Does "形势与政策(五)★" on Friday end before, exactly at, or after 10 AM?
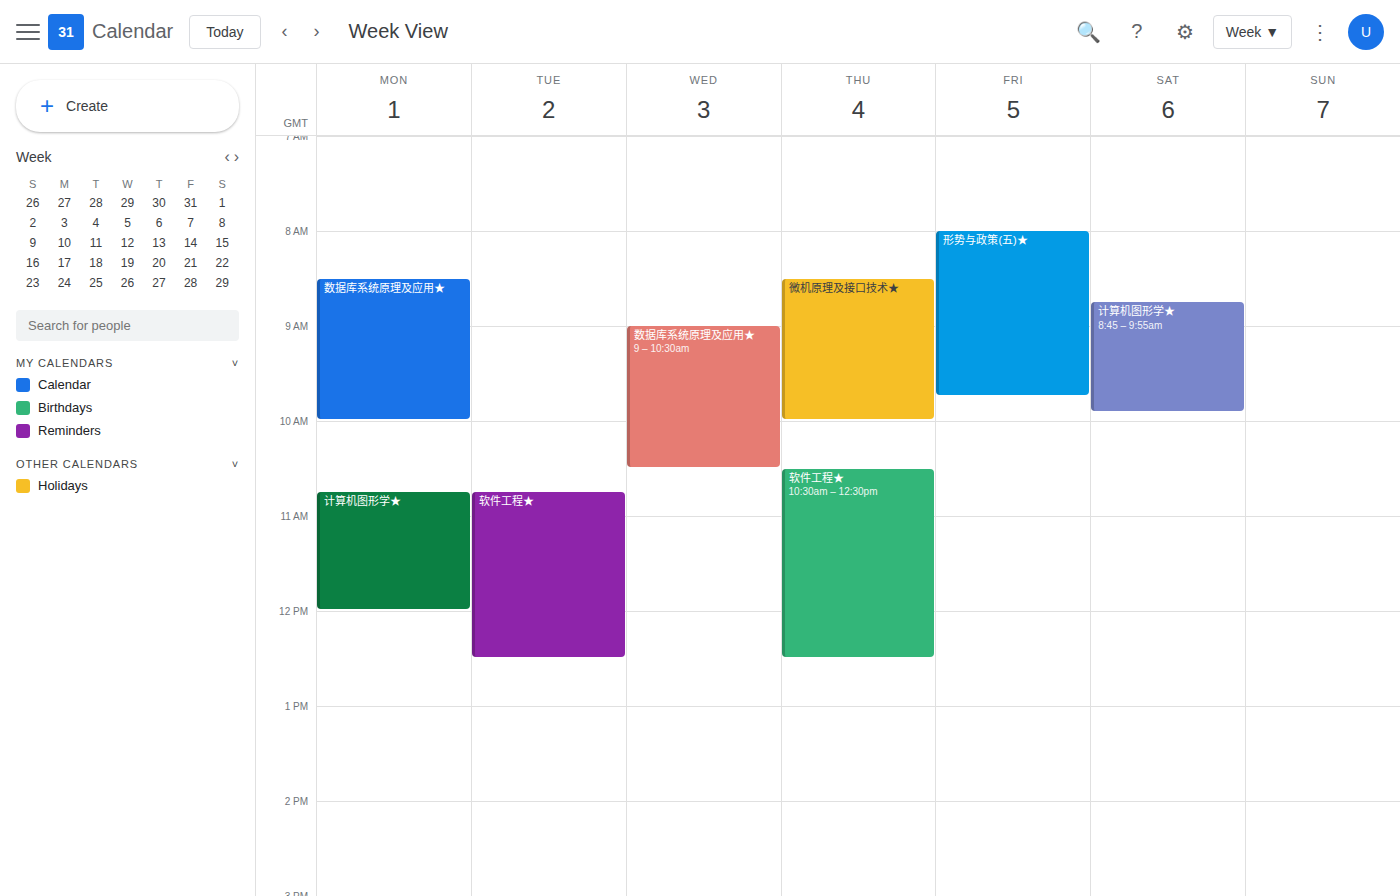
9:45 AM -- before 10 AM, 15 minutes above the 10 AM line.